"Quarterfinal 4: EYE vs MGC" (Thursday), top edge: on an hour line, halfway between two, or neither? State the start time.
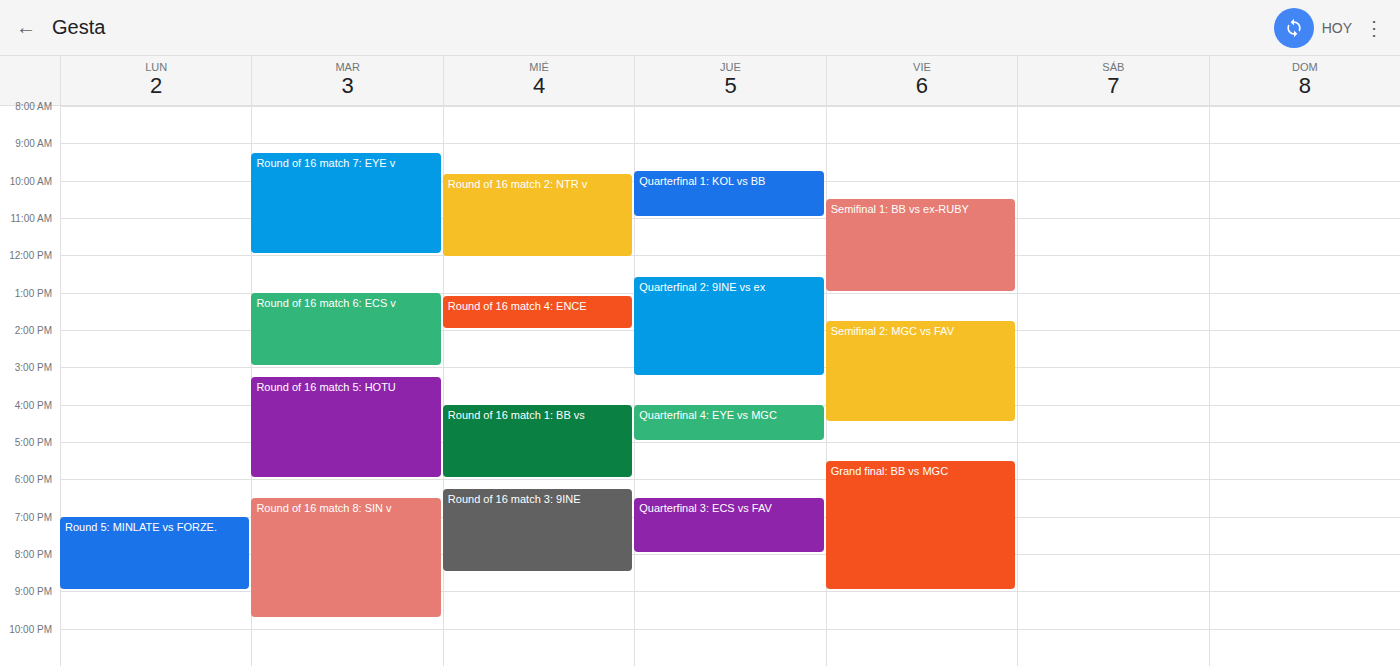
4:00 PM -- exactly on the 4 PM line.